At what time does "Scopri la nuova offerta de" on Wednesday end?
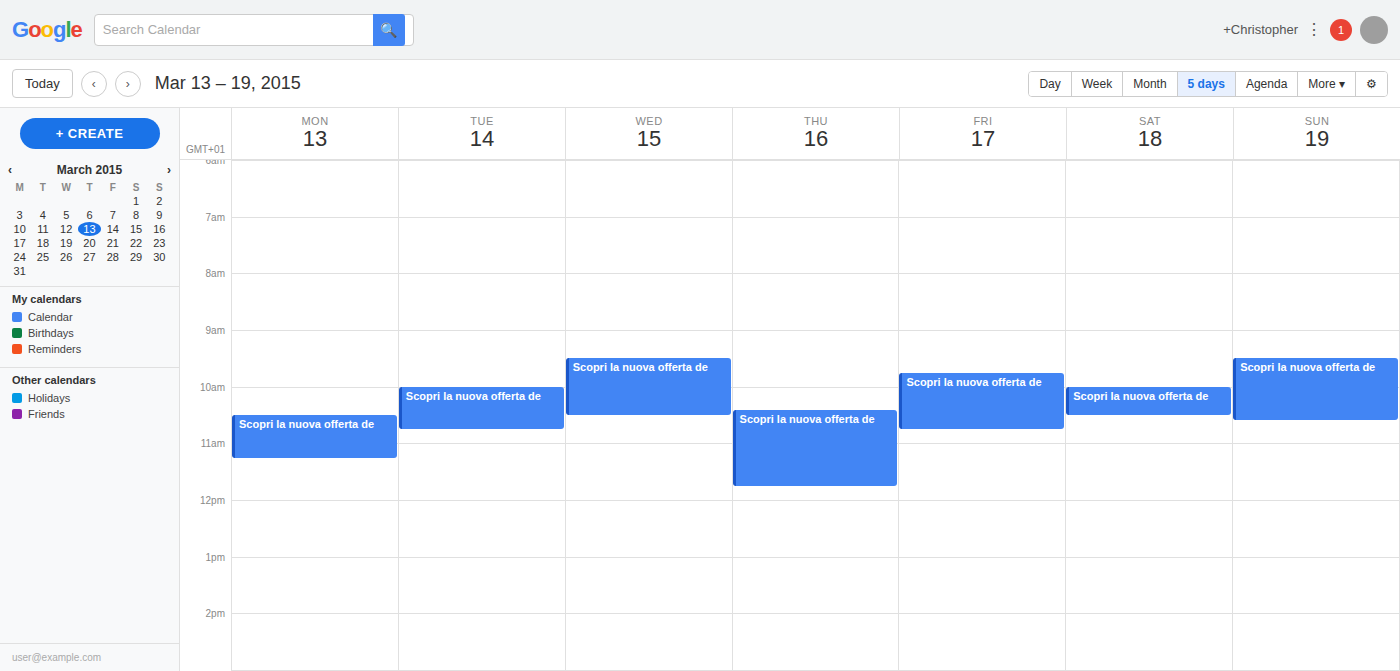
10:30 AM